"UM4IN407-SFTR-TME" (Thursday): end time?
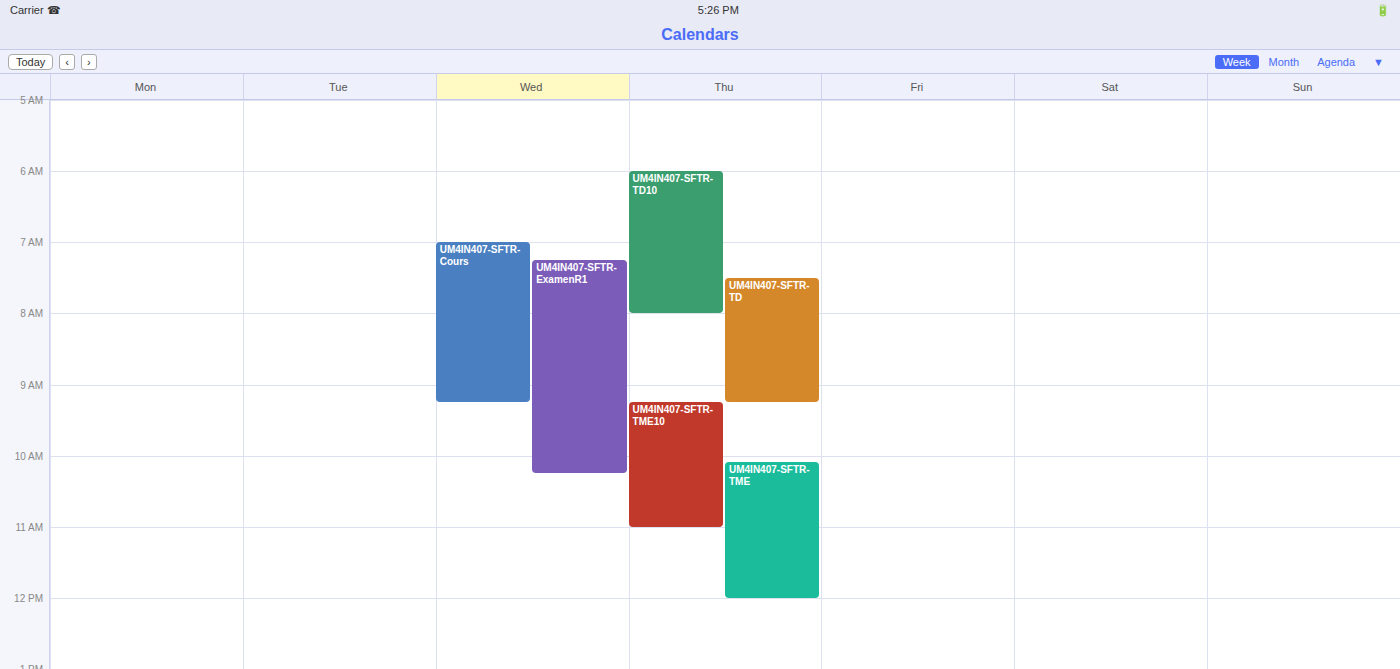
12:00